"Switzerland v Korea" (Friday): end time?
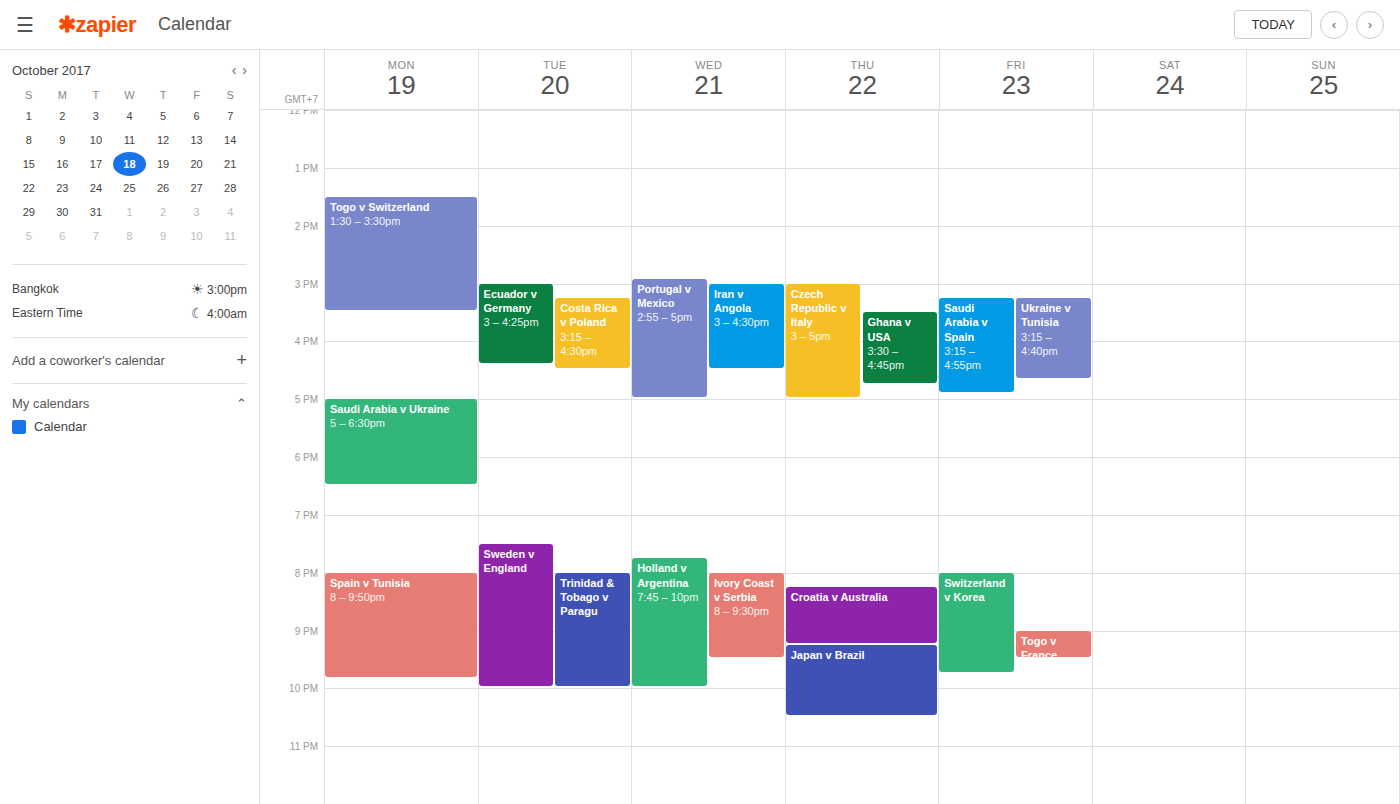
9:45 PM